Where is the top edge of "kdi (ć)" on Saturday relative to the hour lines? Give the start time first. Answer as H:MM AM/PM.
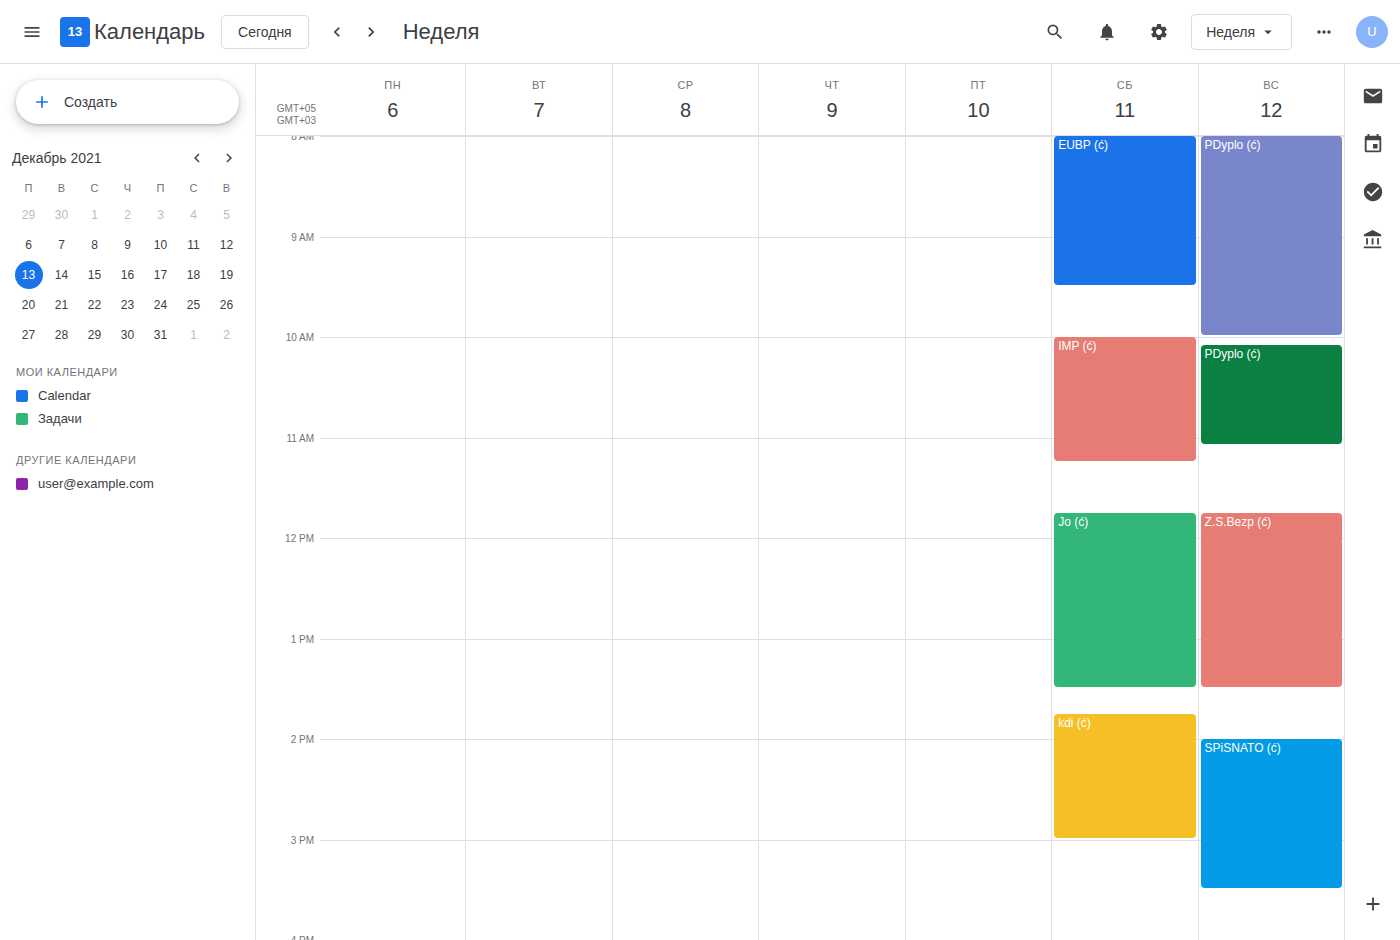
1:45 PM -- neither: three quarters of the way from the 1 PM line to the 2 PM line.